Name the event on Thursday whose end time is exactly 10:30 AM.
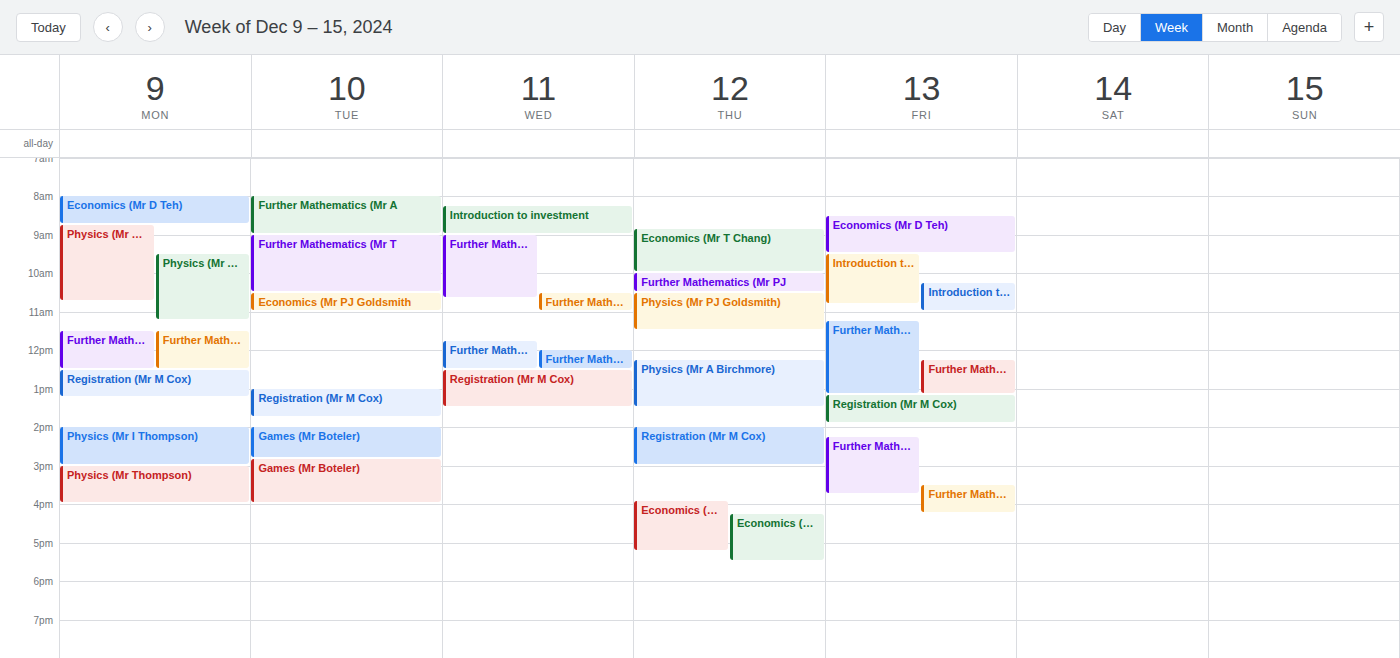
"Further Mathematics (Mr PJ"